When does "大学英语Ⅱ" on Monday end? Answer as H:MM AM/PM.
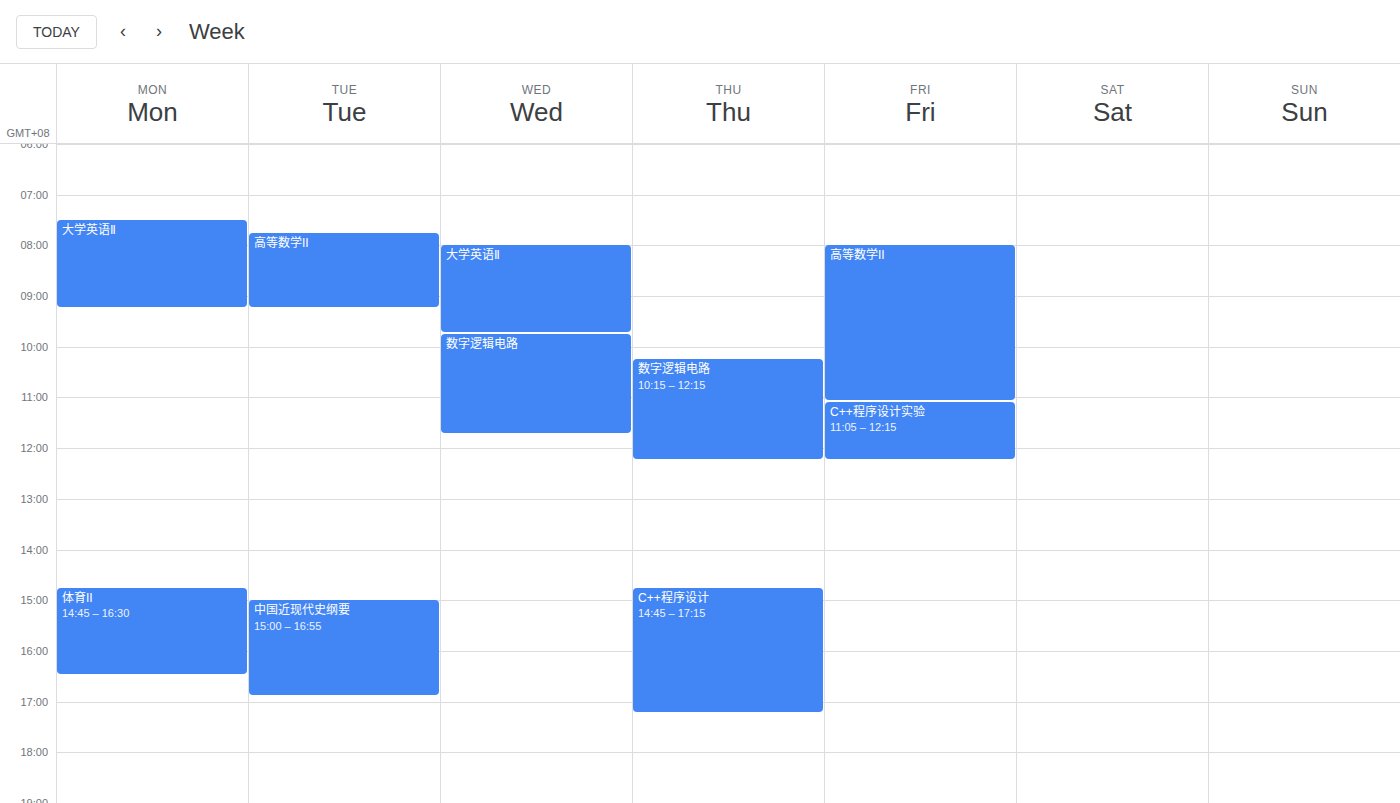
9:15 AM